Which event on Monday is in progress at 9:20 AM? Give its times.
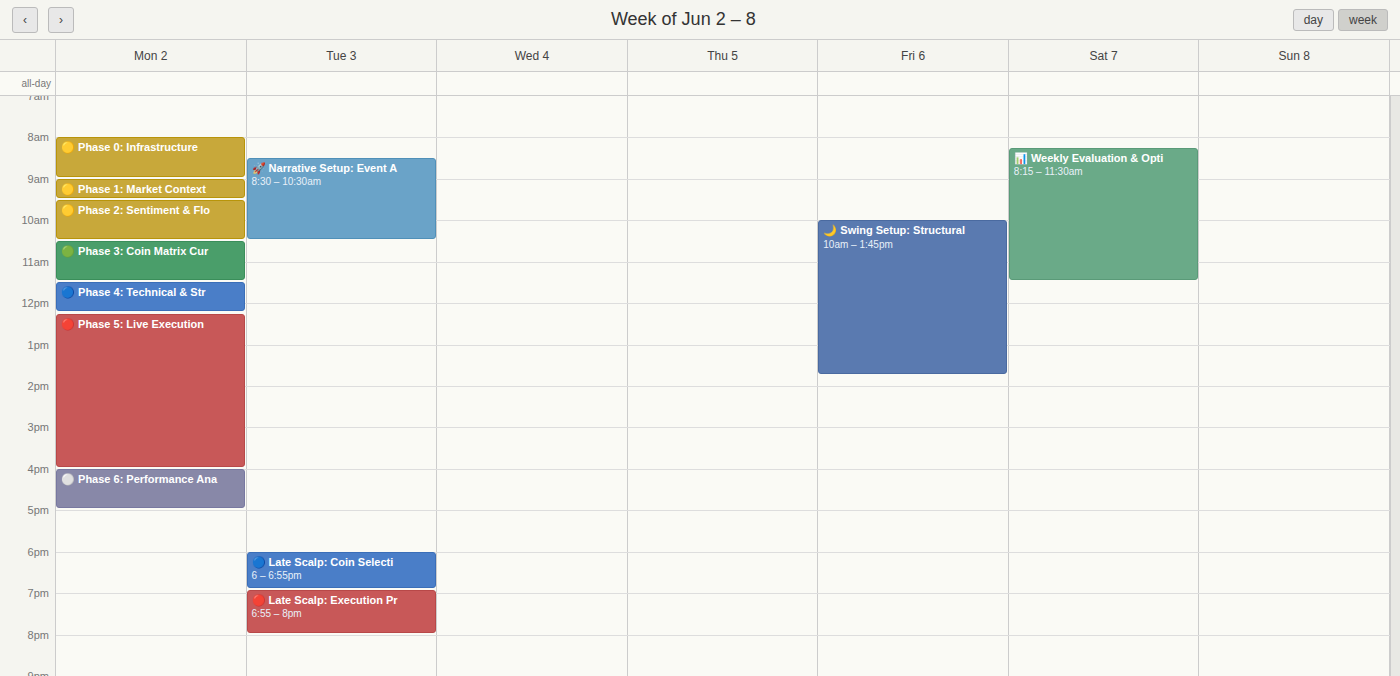
"🟡 Phase 1: Market Context", 9:00 AM to 9:30 AM